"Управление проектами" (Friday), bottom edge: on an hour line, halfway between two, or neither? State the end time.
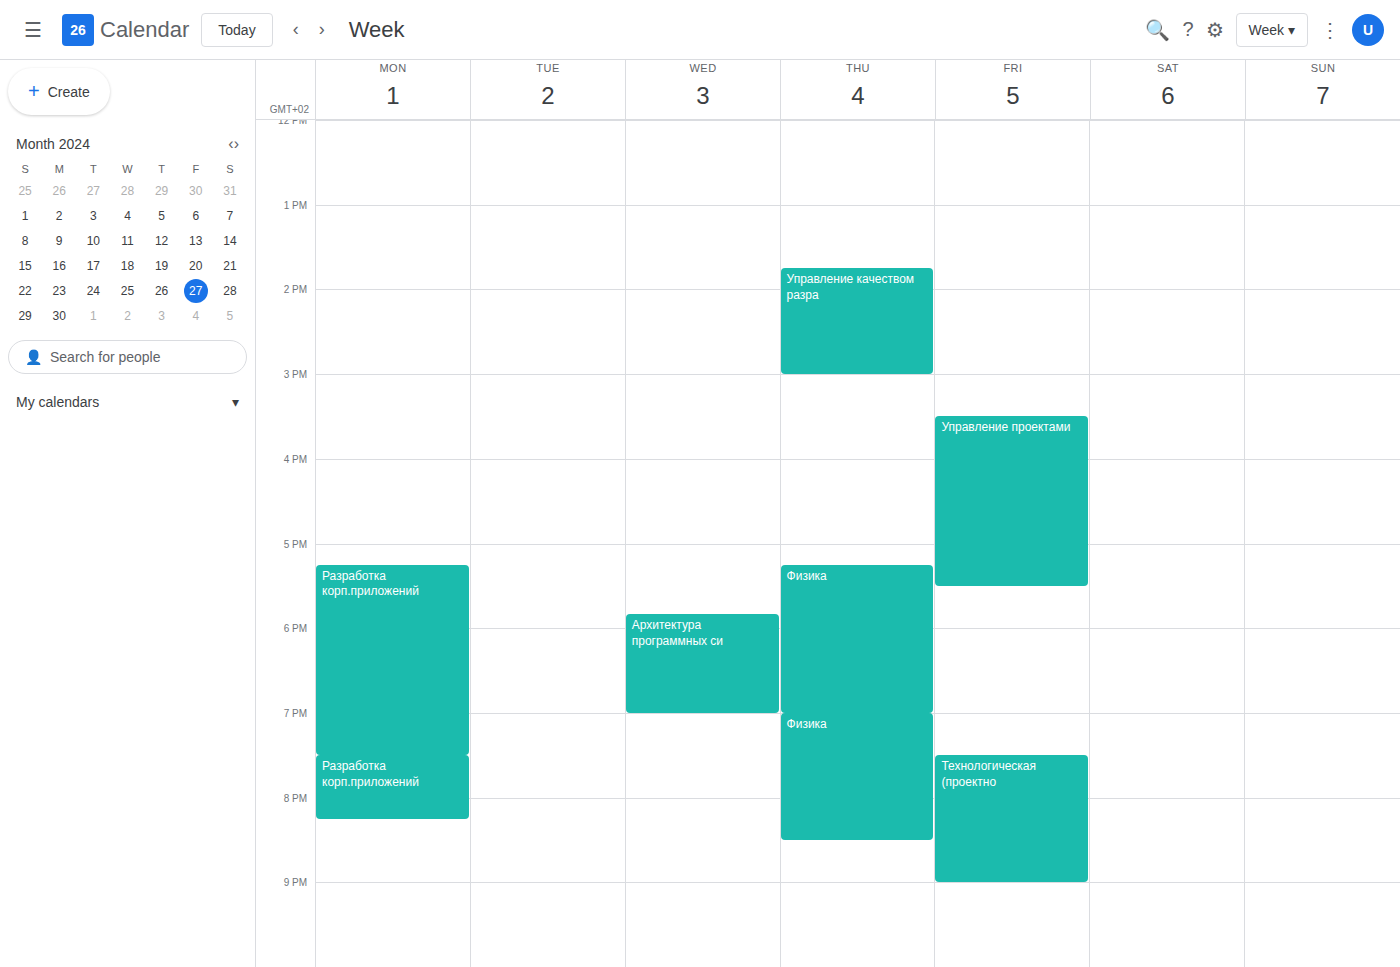
17:30 -- halfway between the 17:00 and 18:00 lines.